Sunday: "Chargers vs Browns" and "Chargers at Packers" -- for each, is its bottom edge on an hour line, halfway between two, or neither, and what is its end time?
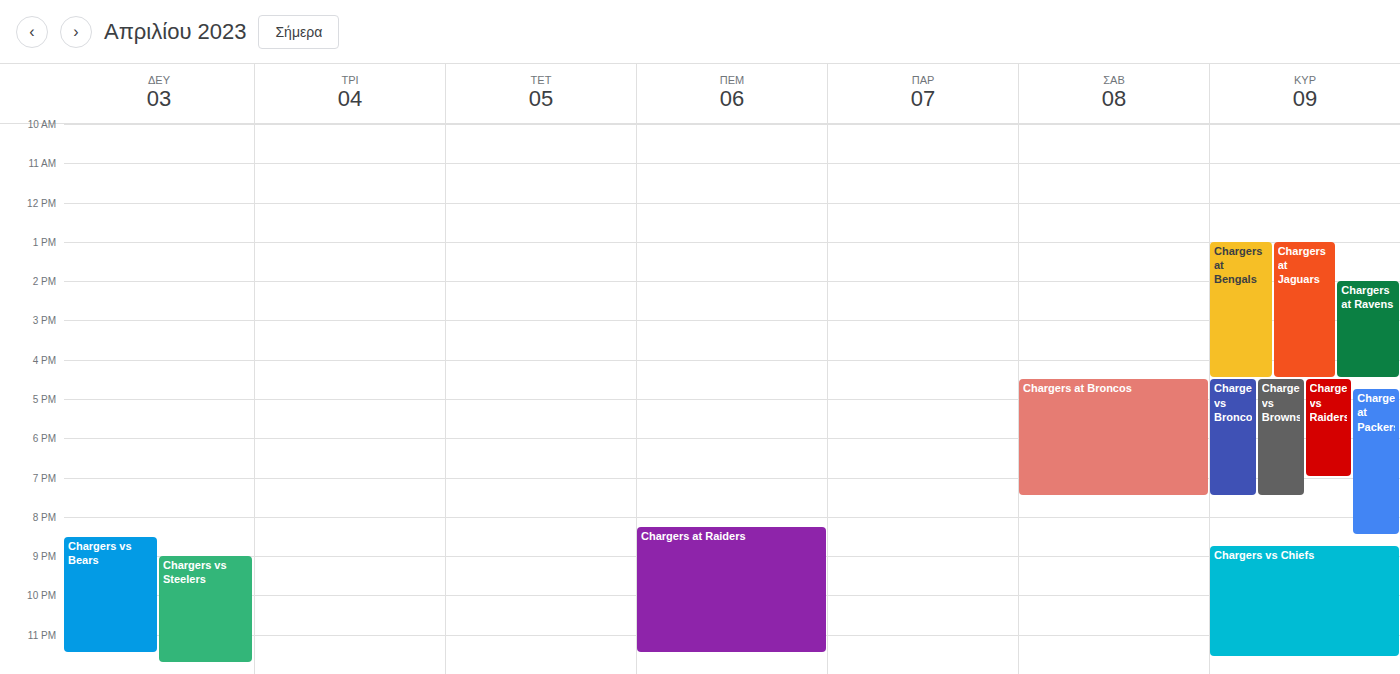
"Chargers vs Browns": 7:30 PM, halfway between the 7 PM and 8 PM lines. "Chargers at Packers": 8:30 PM, halfway between the 8 PM and 9 PM lines.